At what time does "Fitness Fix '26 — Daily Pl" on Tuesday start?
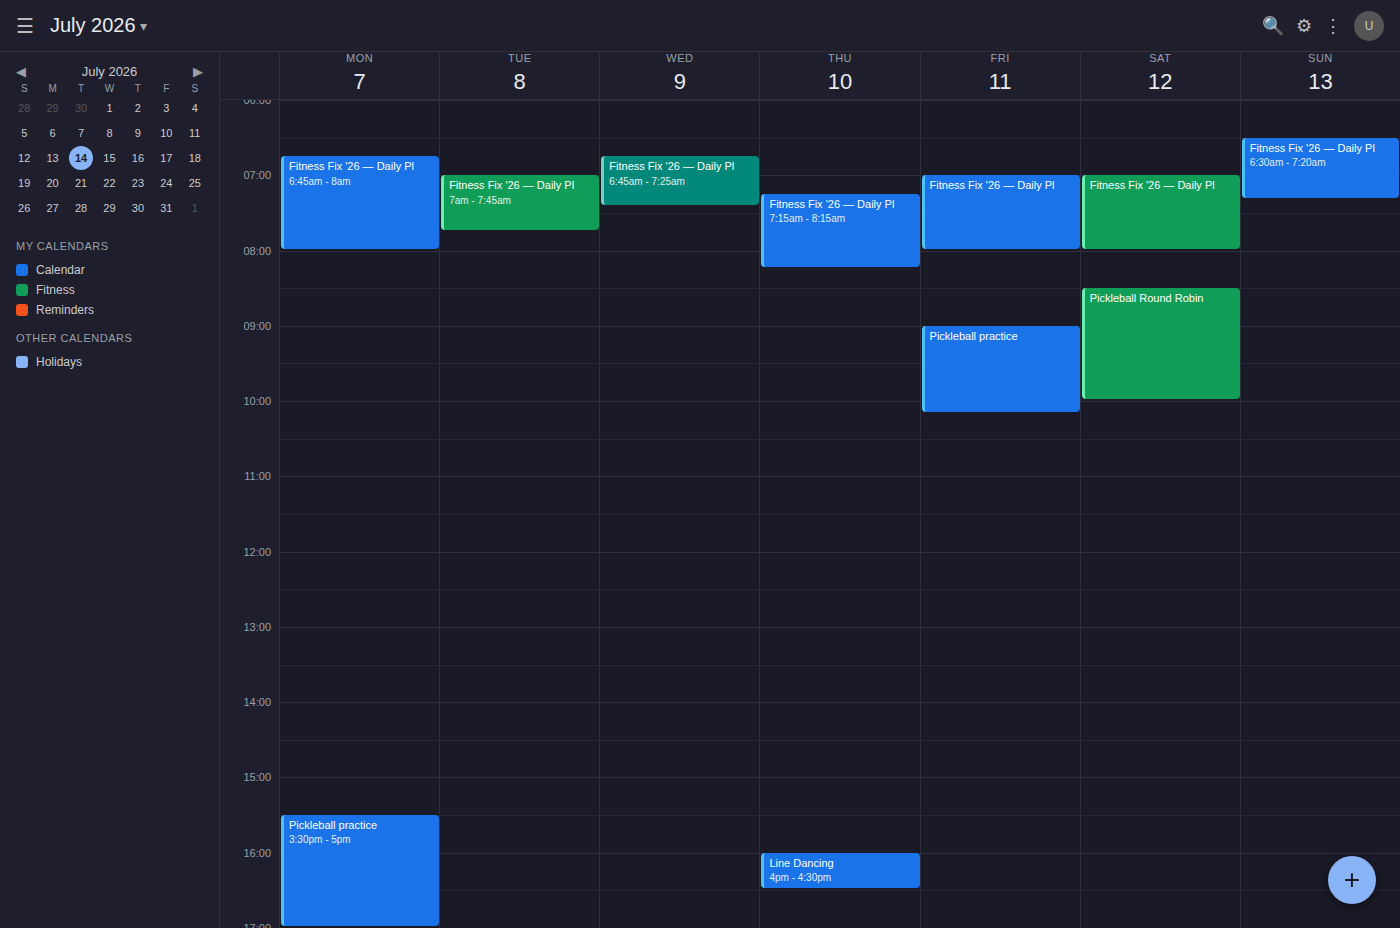
7:00 AM